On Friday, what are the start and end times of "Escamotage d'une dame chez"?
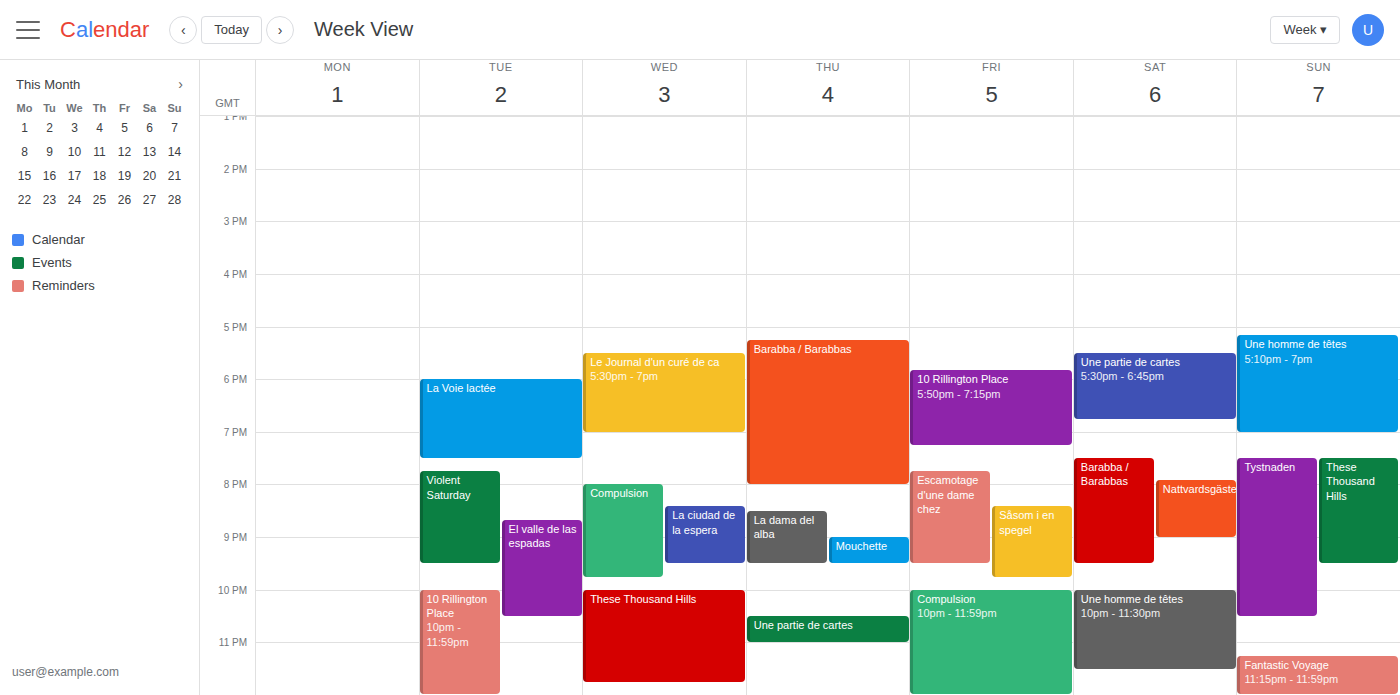
7:45 PM to 9:30 PM